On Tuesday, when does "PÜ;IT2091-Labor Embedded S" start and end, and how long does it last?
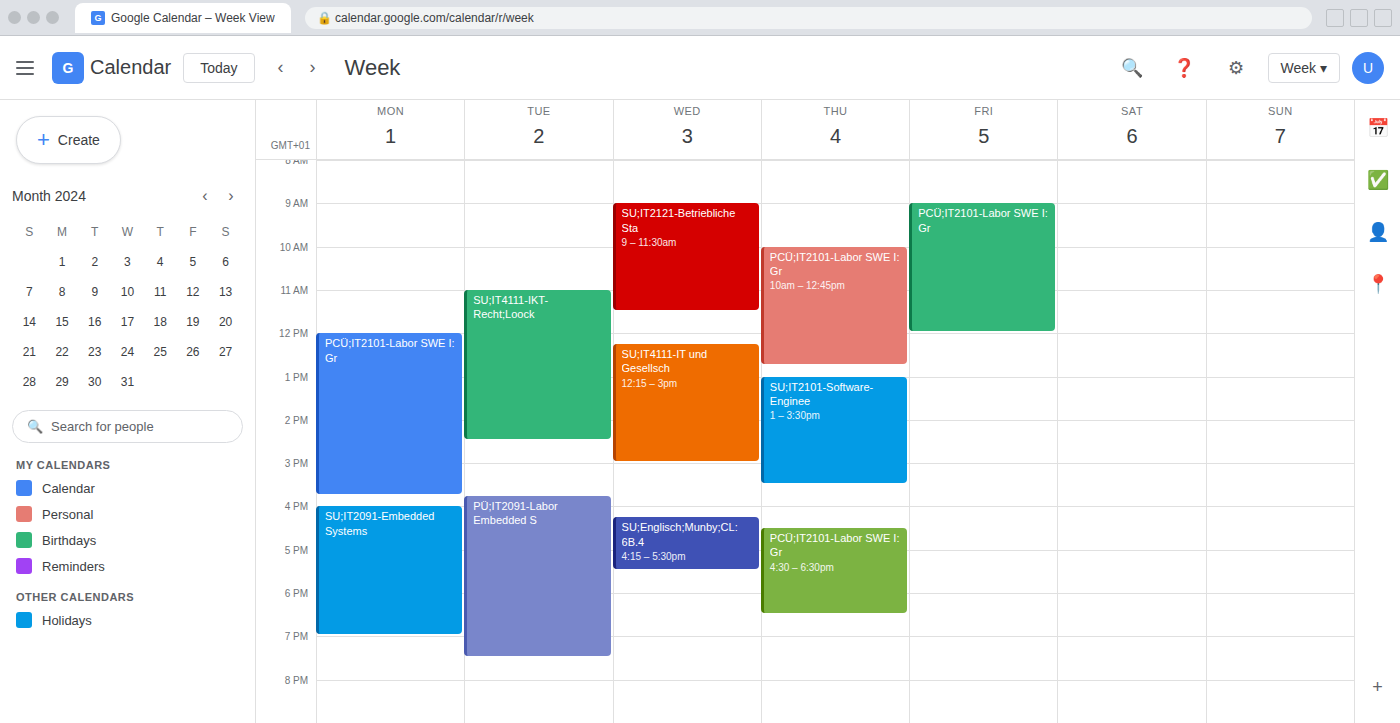
3:45 PM to 7:30 PM, 3 hours 45 minutes